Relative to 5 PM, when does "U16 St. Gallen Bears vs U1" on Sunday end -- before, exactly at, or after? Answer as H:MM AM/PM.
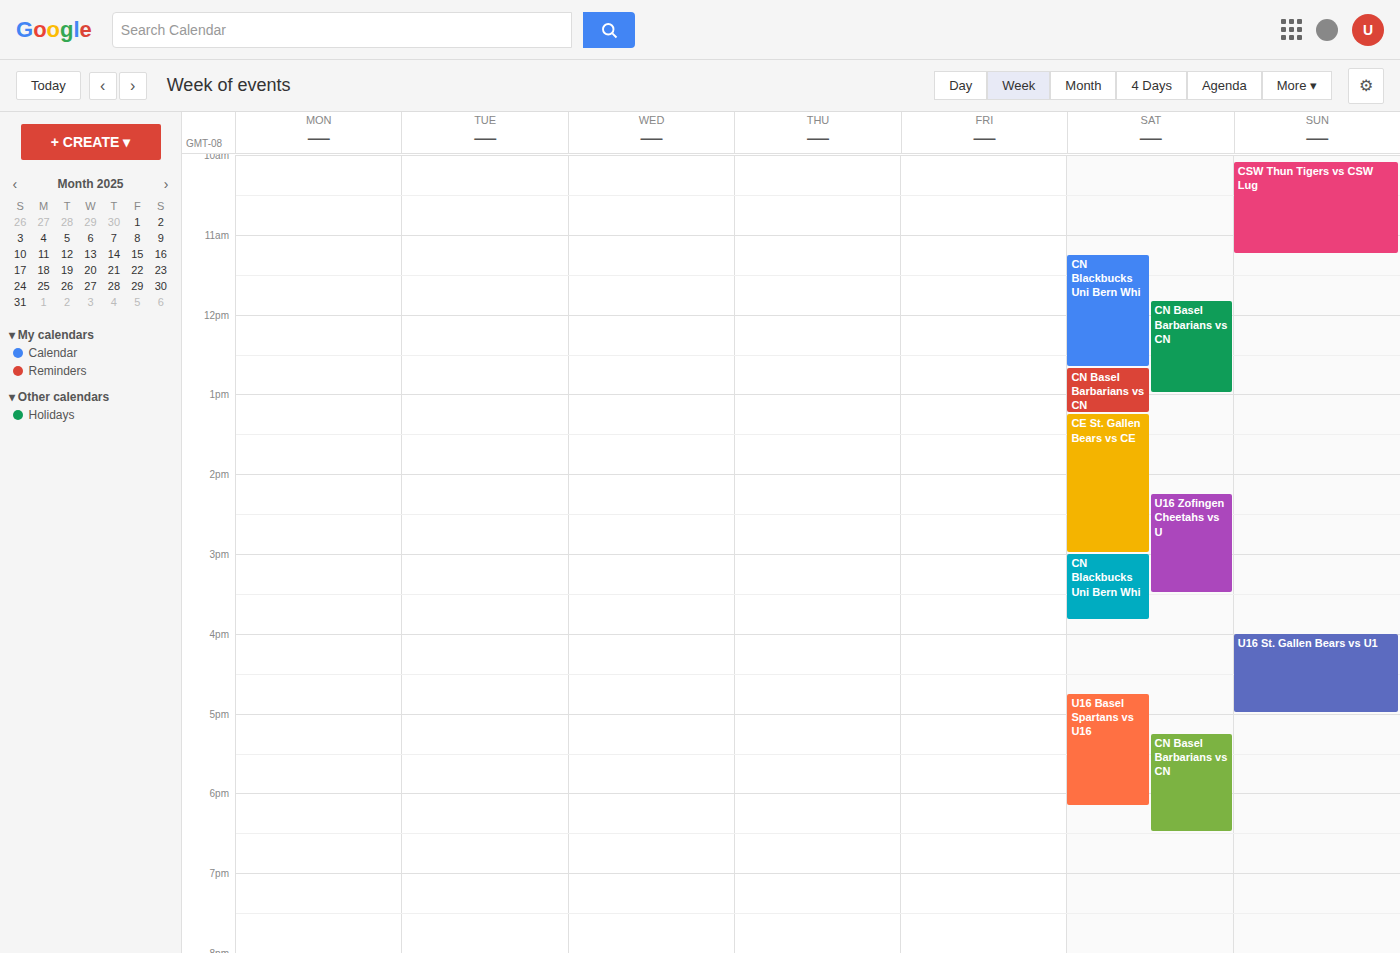
5:00 PM -- exactly at 5 PM, on the 5 PM line.